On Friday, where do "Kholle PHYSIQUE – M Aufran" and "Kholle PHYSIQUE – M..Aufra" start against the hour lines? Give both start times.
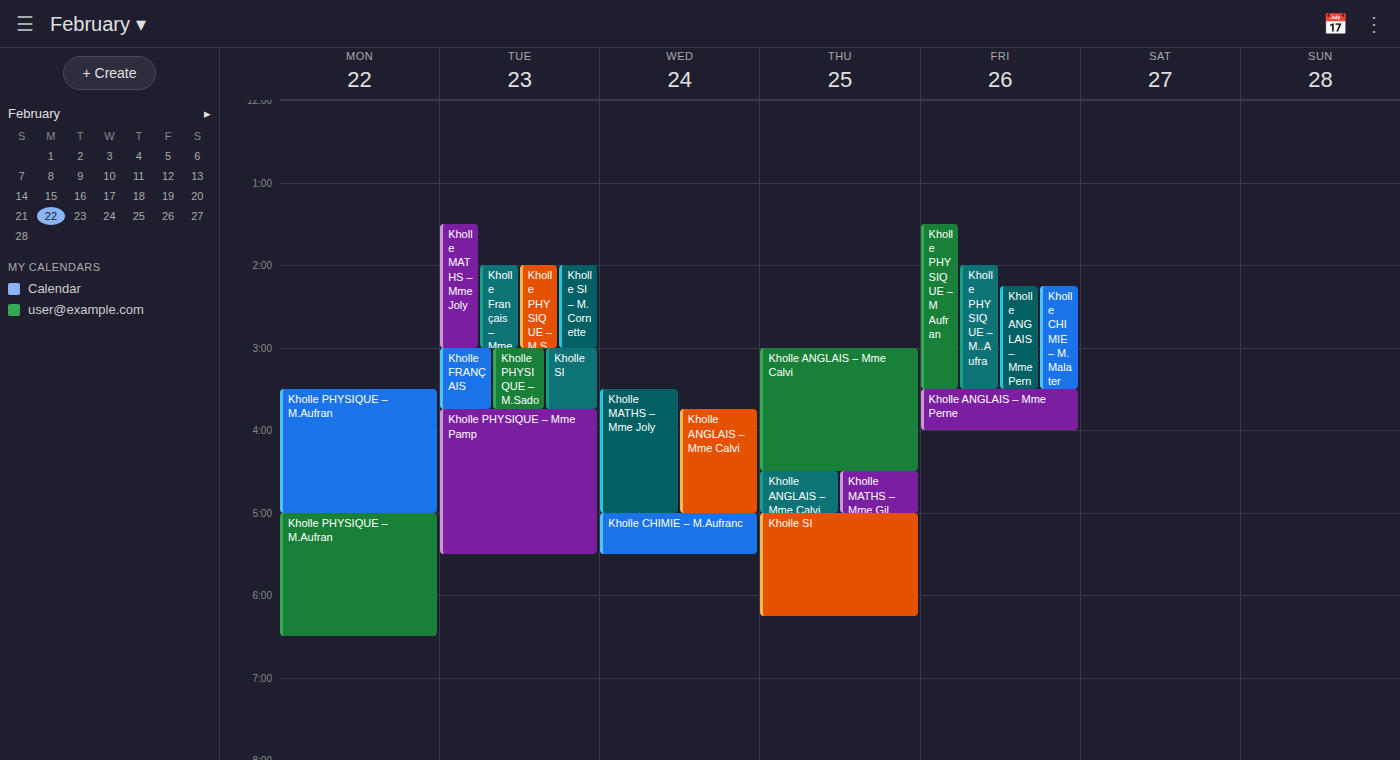
"Kholle PHYSIQUE – M Aufran": 1:30 PM, halfway between the 1 PM and 2 PM lines. "Kholle PHYSIQUE – M..Aufra": 2:00 PM, exactly on the 2 PM line.